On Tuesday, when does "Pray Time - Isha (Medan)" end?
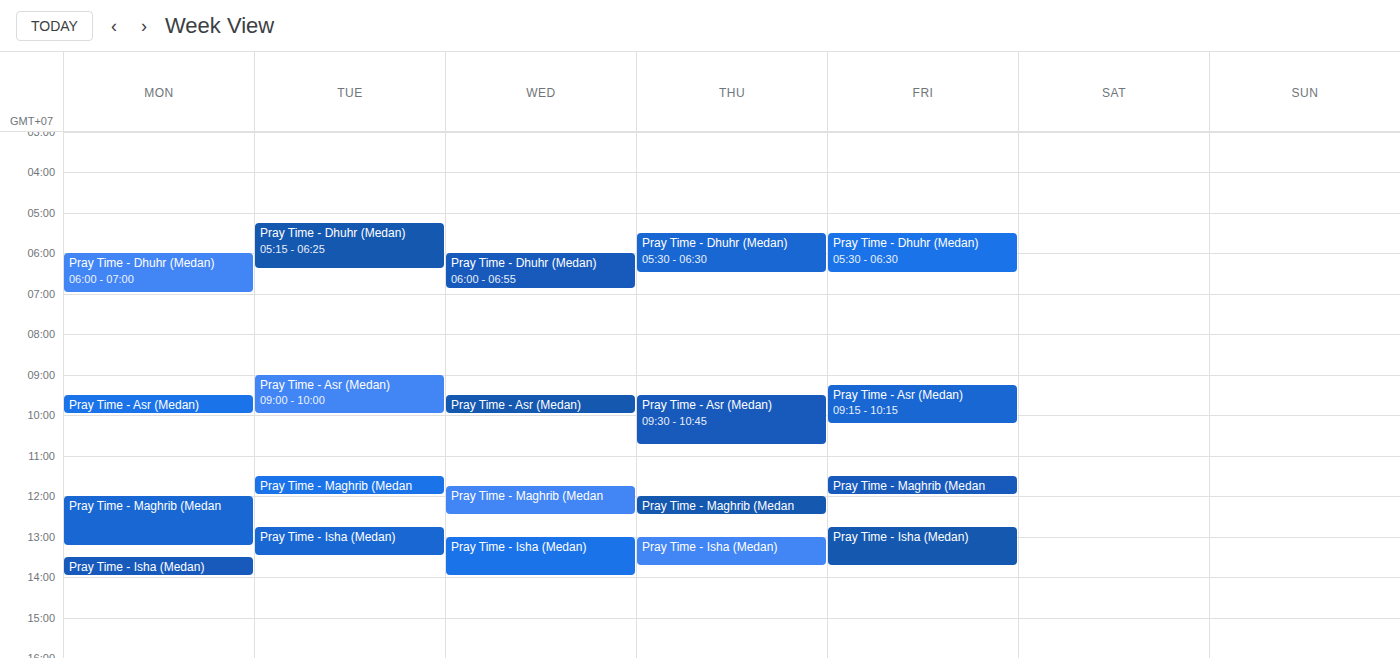
1:30 PM